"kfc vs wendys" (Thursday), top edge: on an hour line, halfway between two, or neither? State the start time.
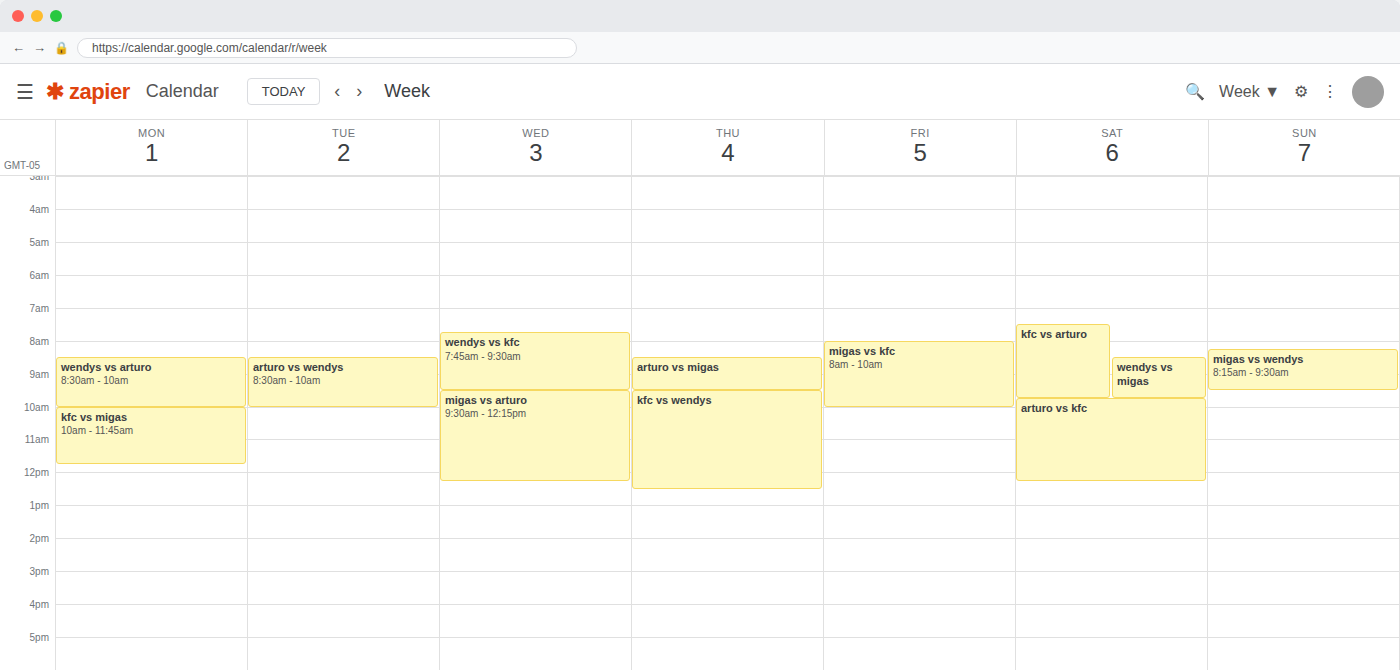
9:30 AM -- halfway between the 9 AM and 10 AM lines.